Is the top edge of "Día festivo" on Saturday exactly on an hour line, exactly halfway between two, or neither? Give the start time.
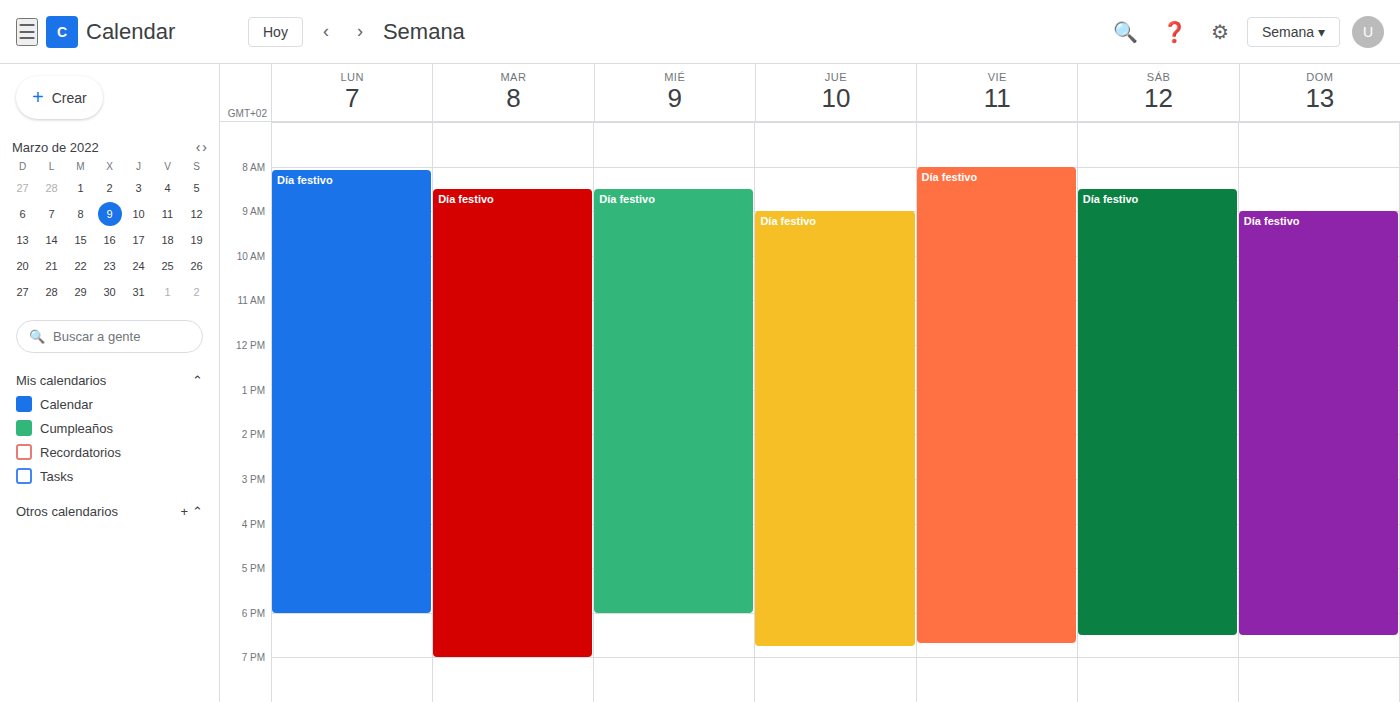
8:30 AM -- halfway between the 8 AM and 9 AM lines.